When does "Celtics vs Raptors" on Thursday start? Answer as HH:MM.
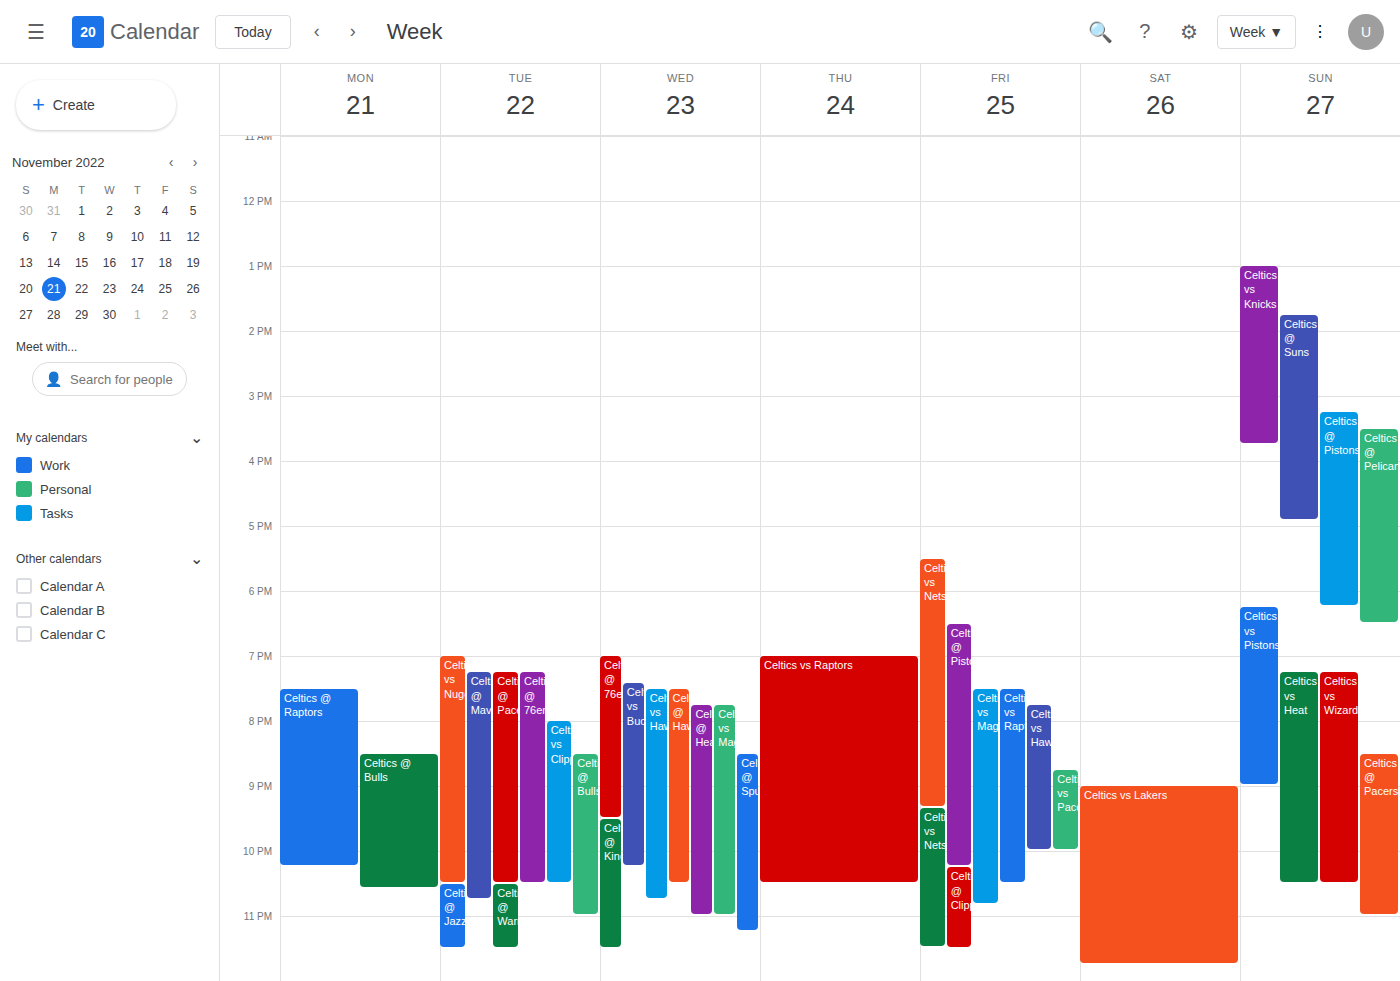
19:00